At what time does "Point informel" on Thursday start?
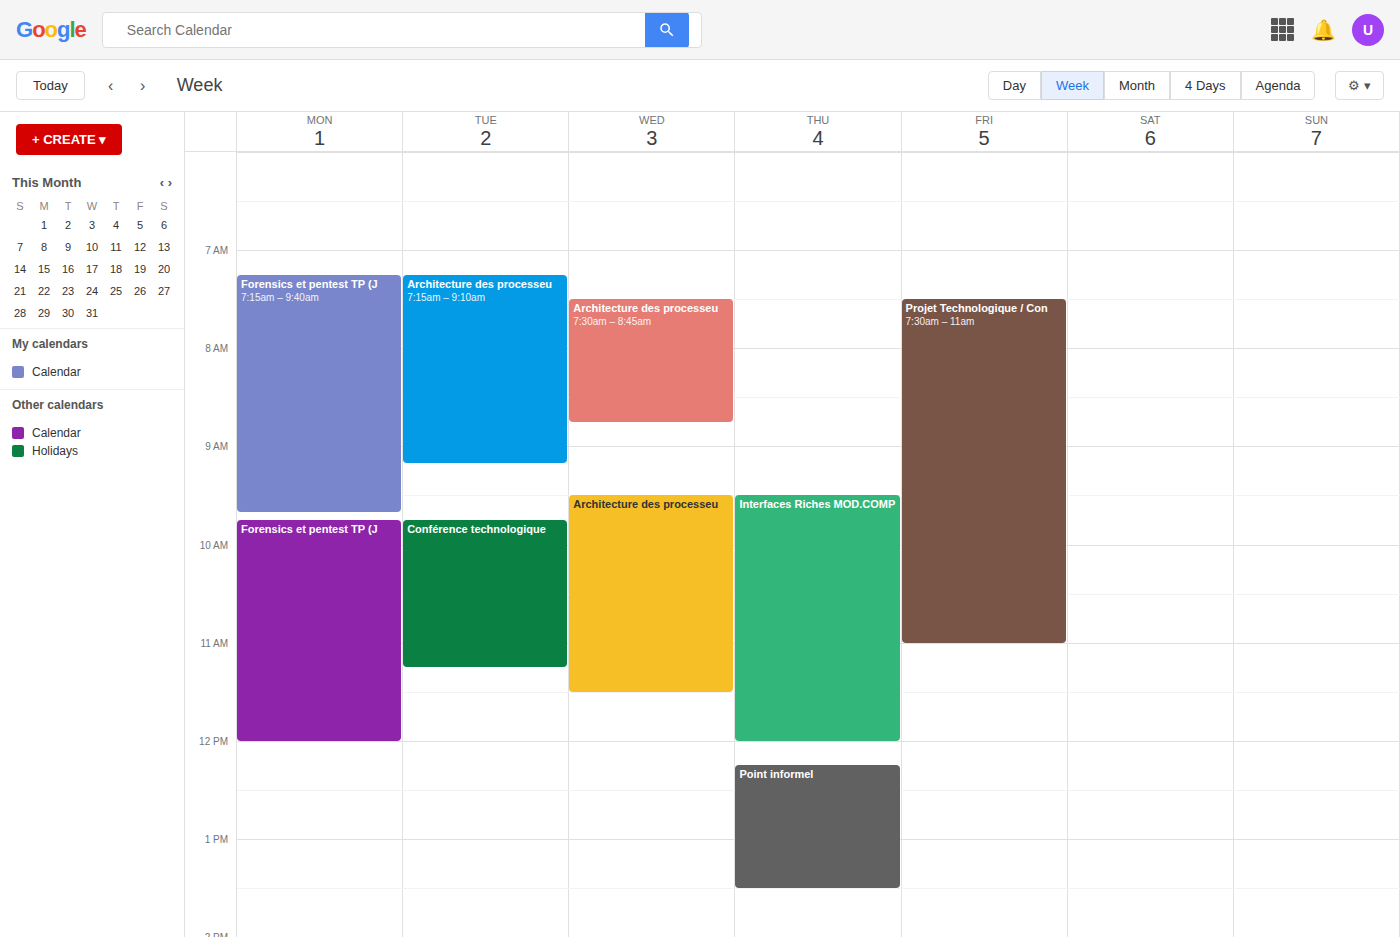
12:15 PM